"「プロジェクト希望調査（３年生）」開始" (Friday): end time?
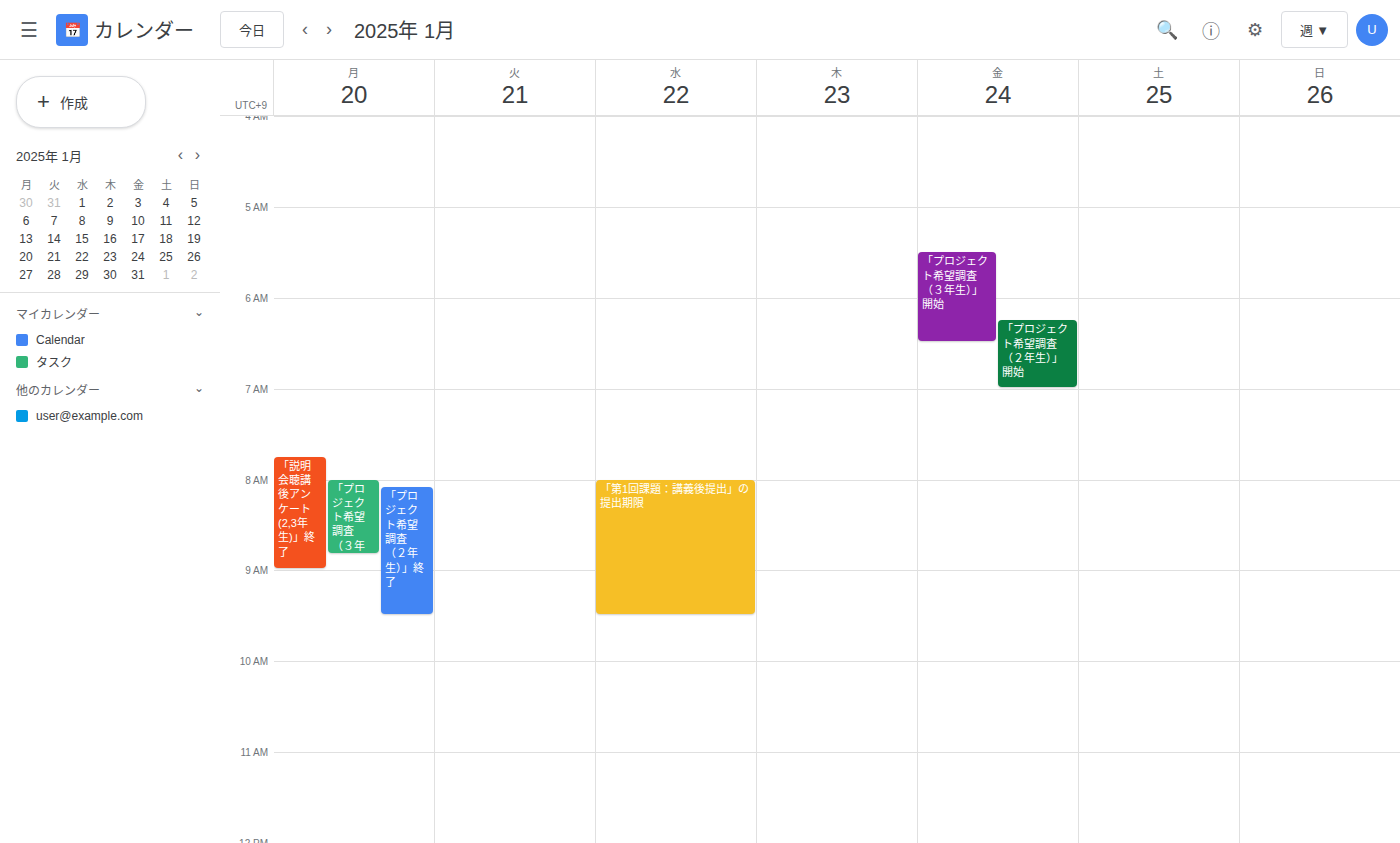
6:30 AM